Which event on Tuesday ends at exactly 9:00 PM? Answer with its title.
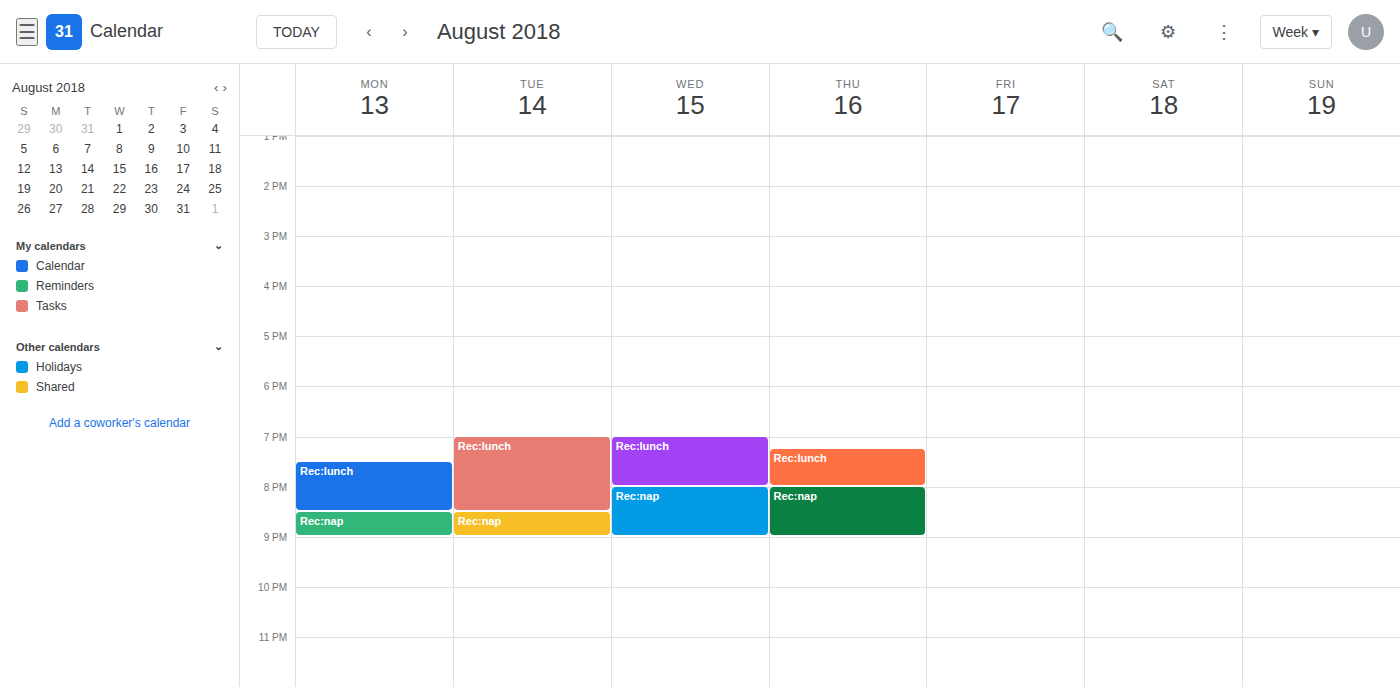
"Rec:nap"